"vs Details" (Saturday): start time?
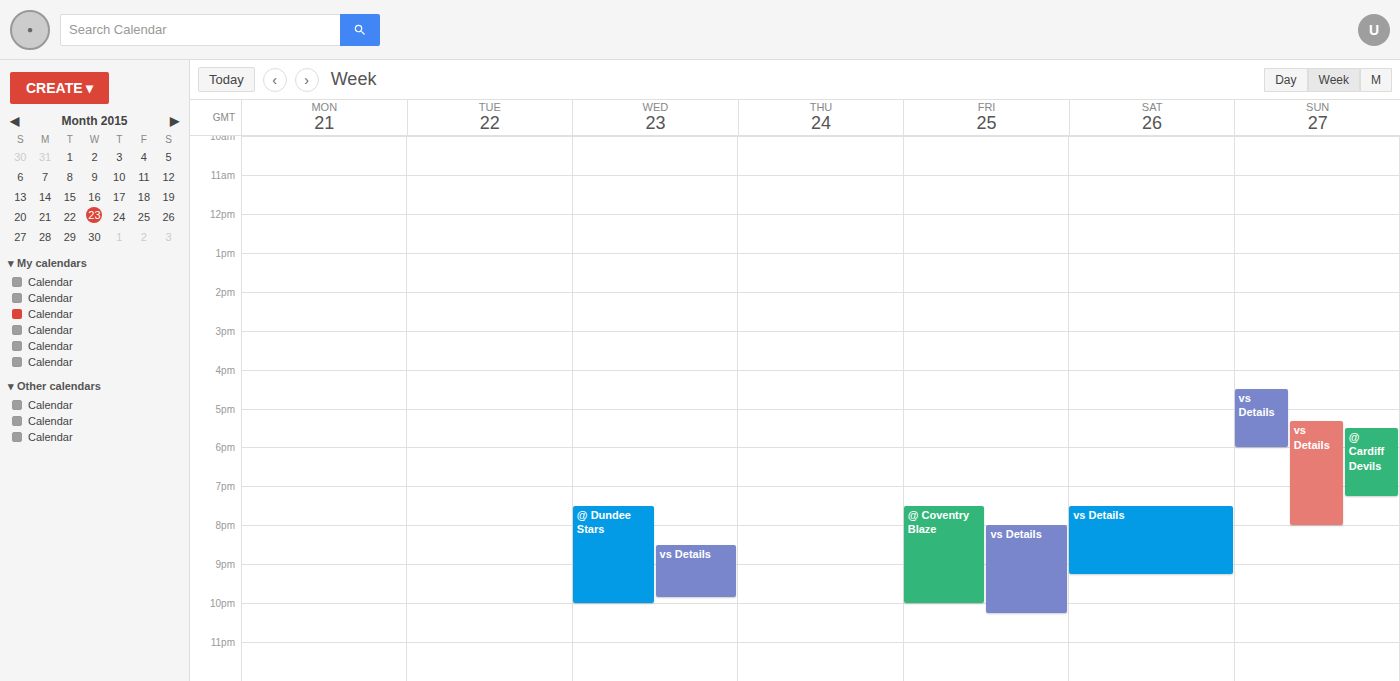
7:30 PM